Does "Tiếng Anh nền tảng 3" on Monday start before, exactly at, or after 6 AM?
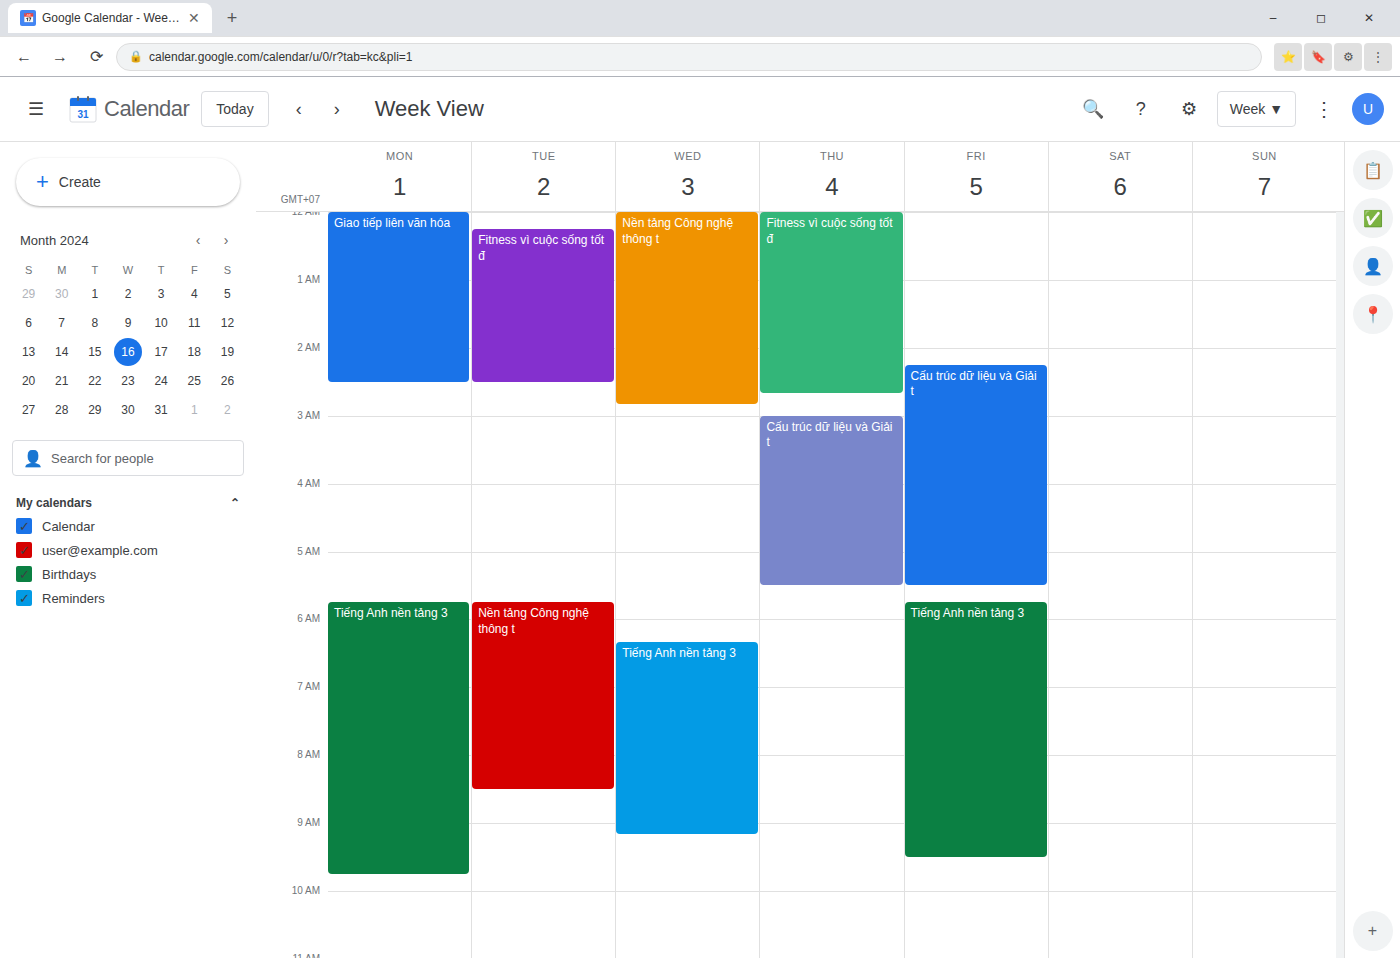
5:45 AM -- before 6 AM, 15 minutes above the 6 AM line.